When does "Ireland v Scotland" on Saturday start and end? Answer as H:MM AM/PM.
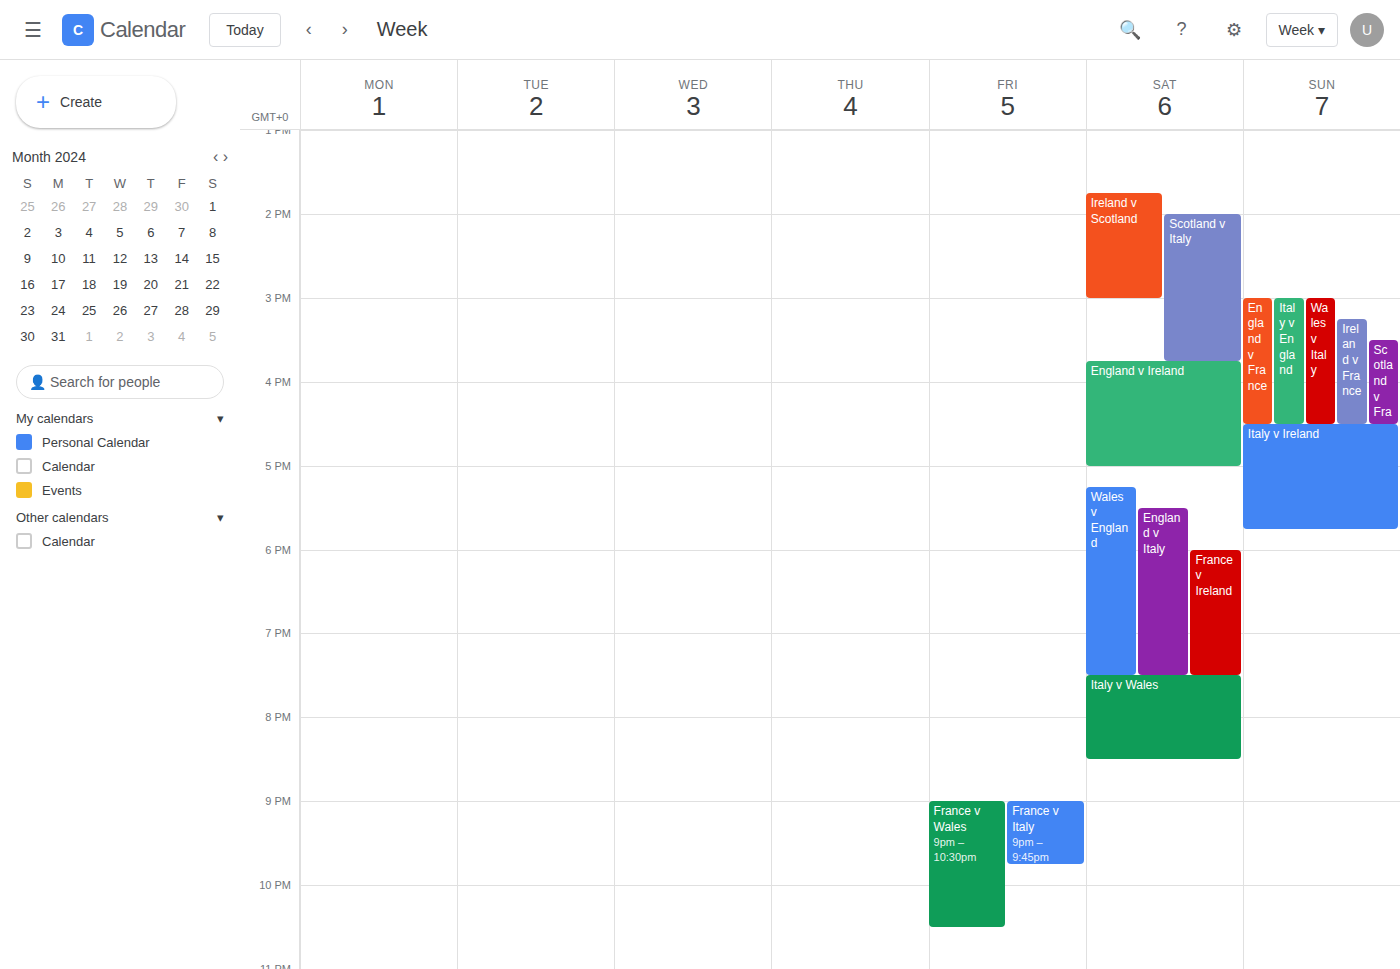
1:45 PM to 3:00 PM